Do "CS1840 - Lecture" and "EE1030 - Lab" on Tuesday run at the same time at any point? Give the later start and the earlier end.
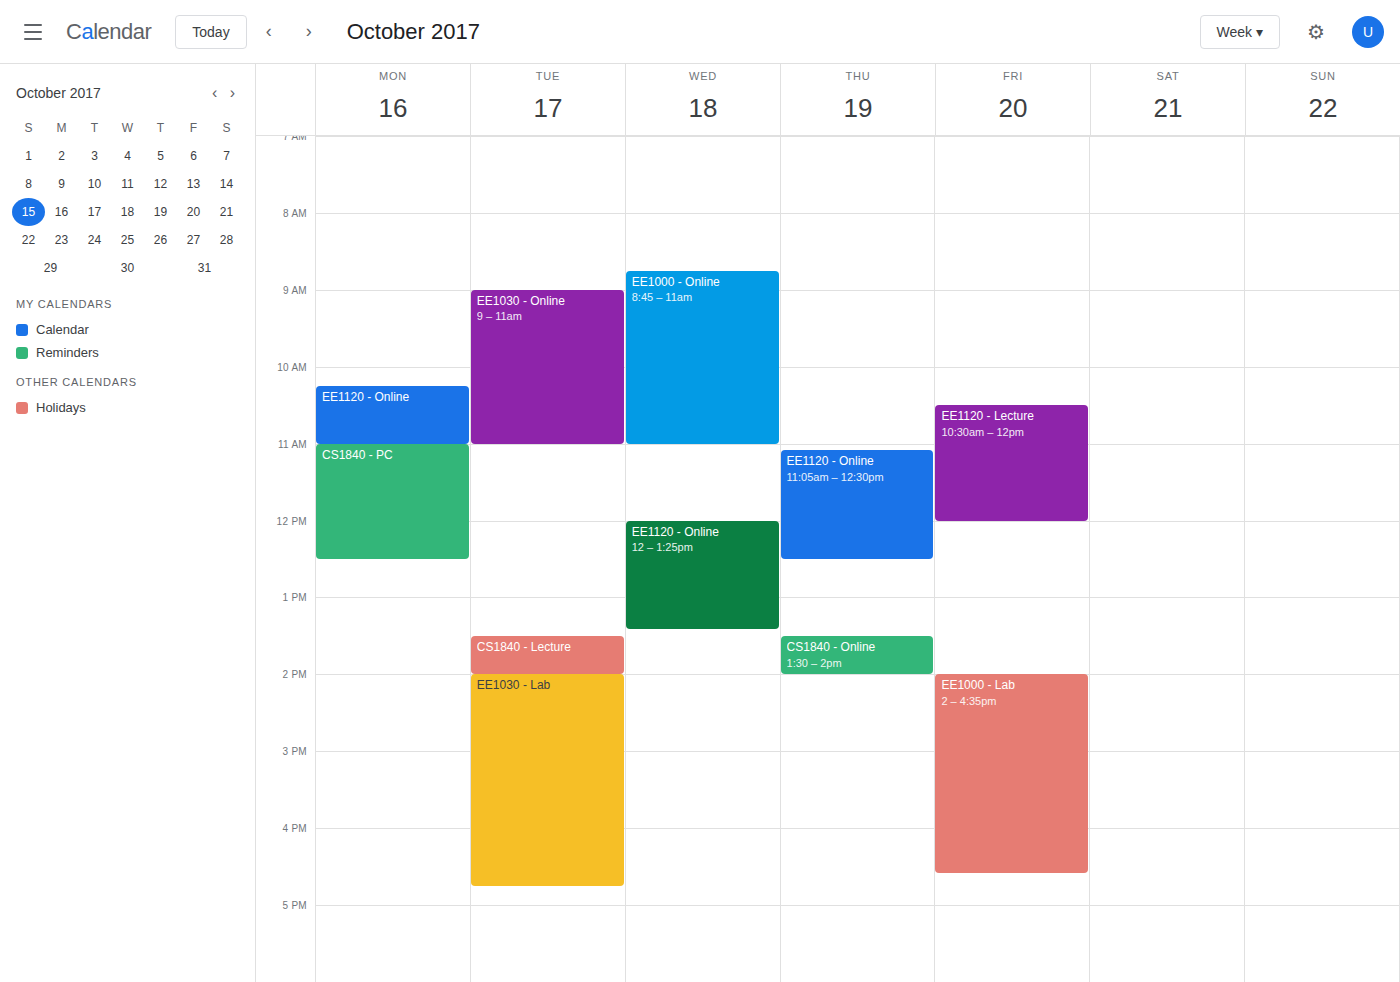
"CS1840 - Lecture" ends at 2:00 PM, exactly when "EE1030 - Lab" starts -- they touch but do not overlap.